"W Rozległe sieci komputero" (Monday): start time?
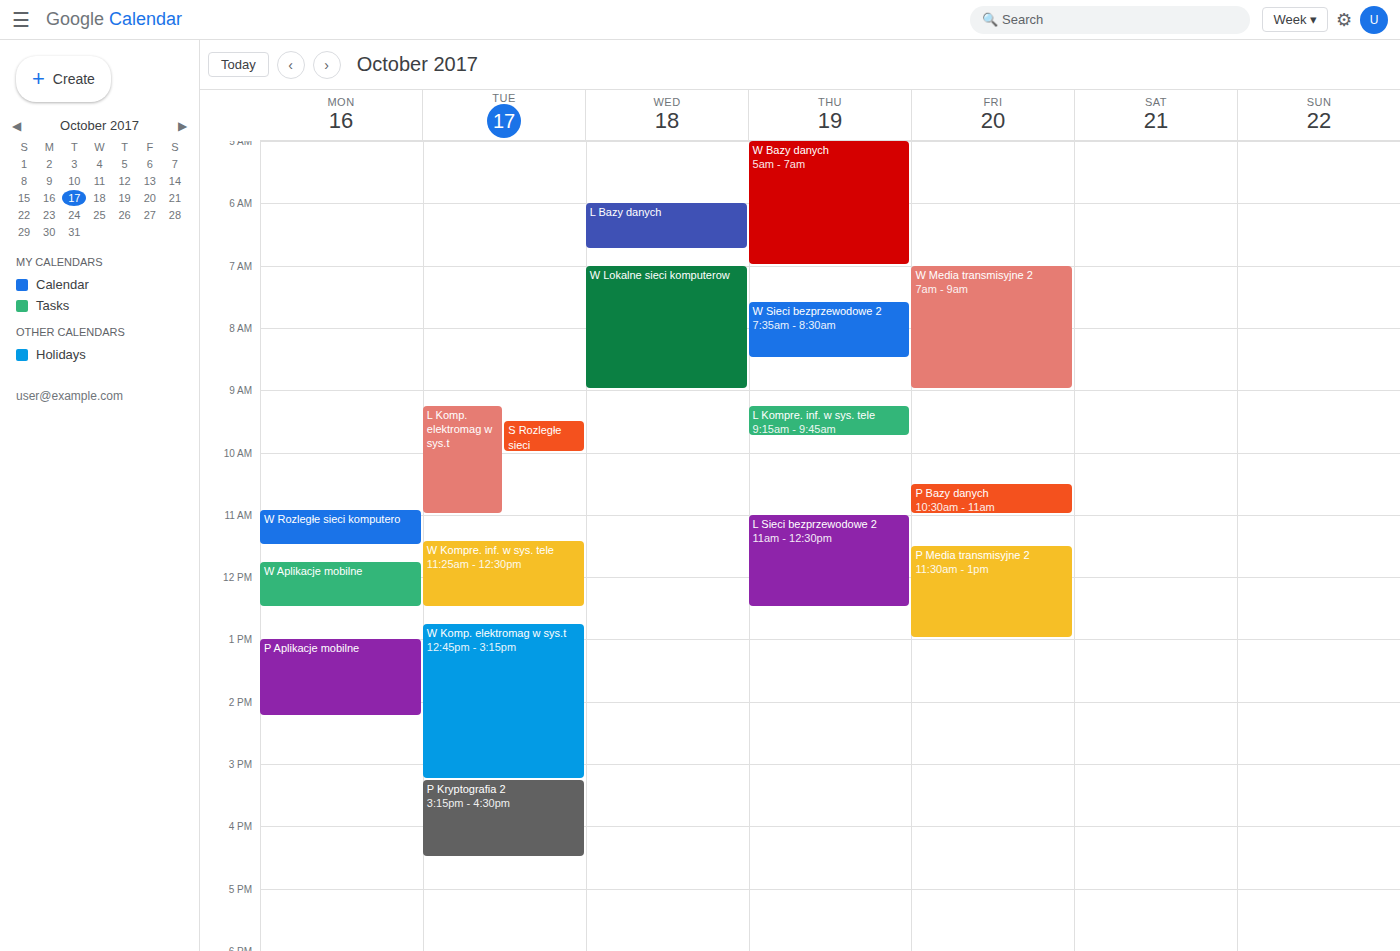
10:55 AM